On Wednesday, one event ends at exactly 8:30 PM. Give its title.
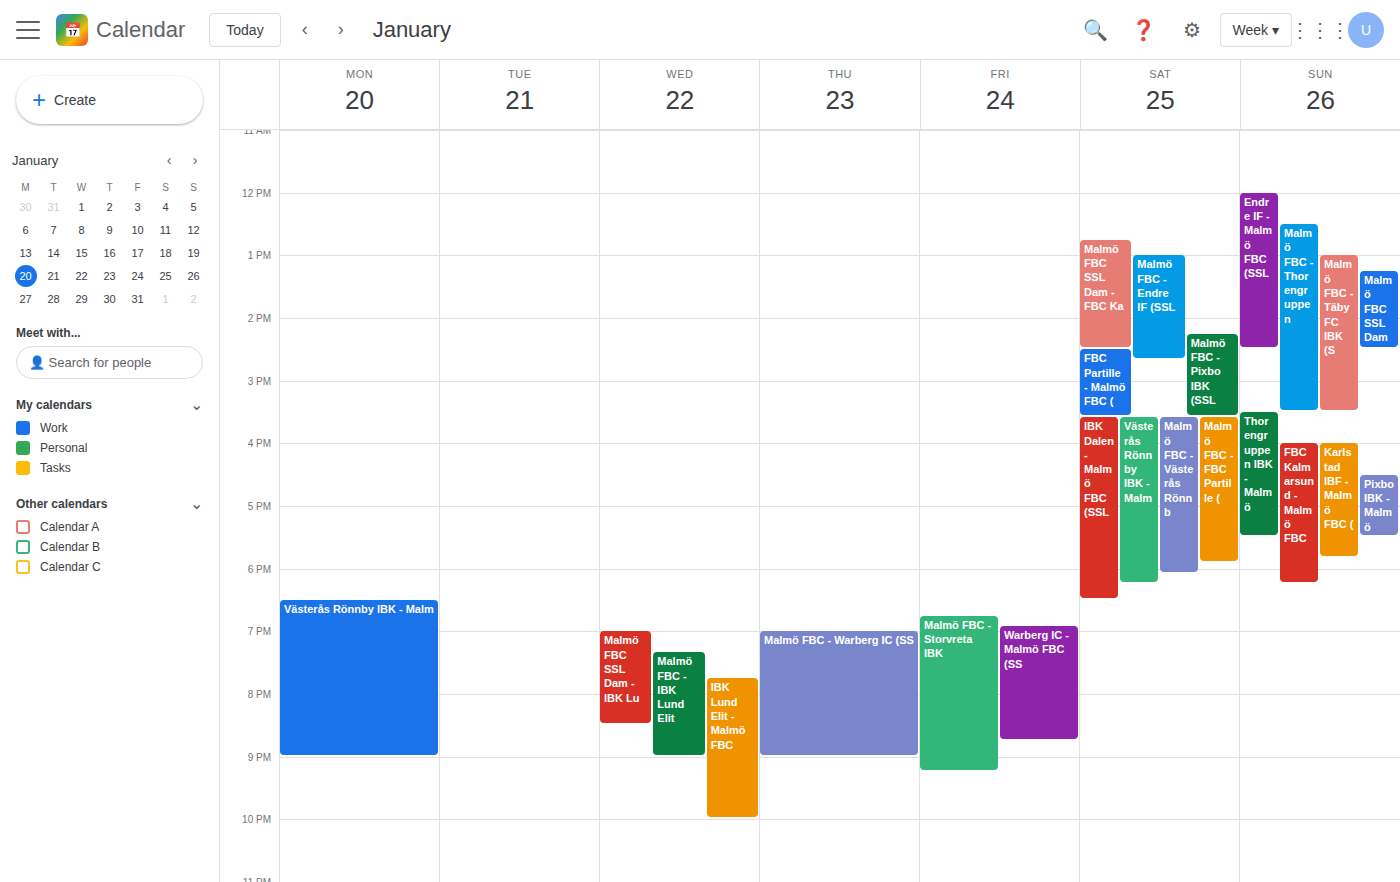
"Malmö FBC SSL Dam - IBK Lu"